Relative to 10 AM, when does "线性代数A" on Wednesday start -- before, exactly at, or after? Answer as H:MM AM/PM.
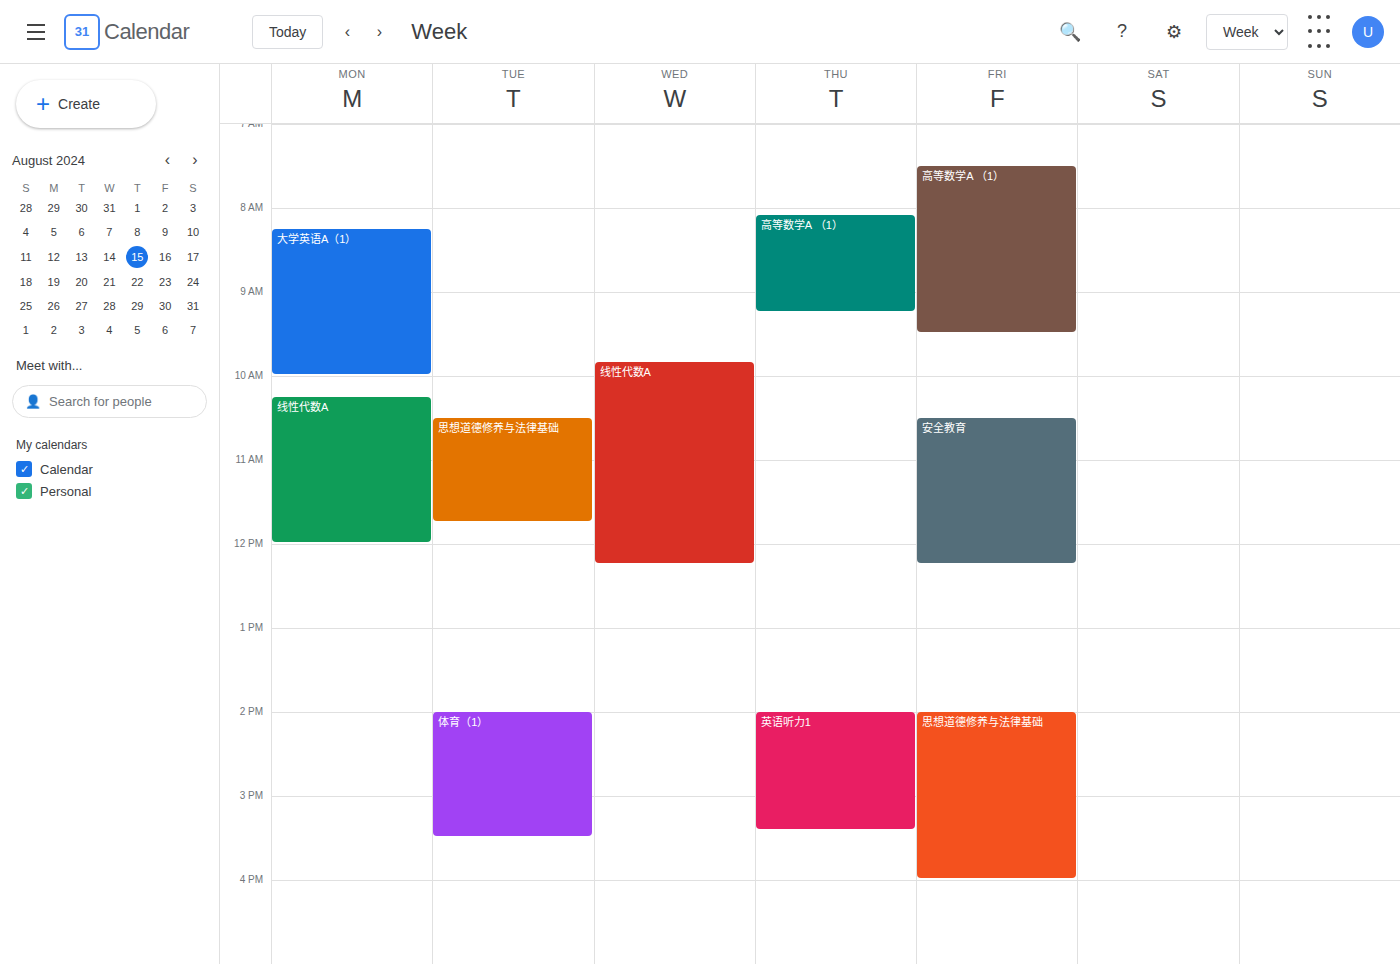
9:50 AM -- before 10 AM, 10 minutes above the 10 AM line.